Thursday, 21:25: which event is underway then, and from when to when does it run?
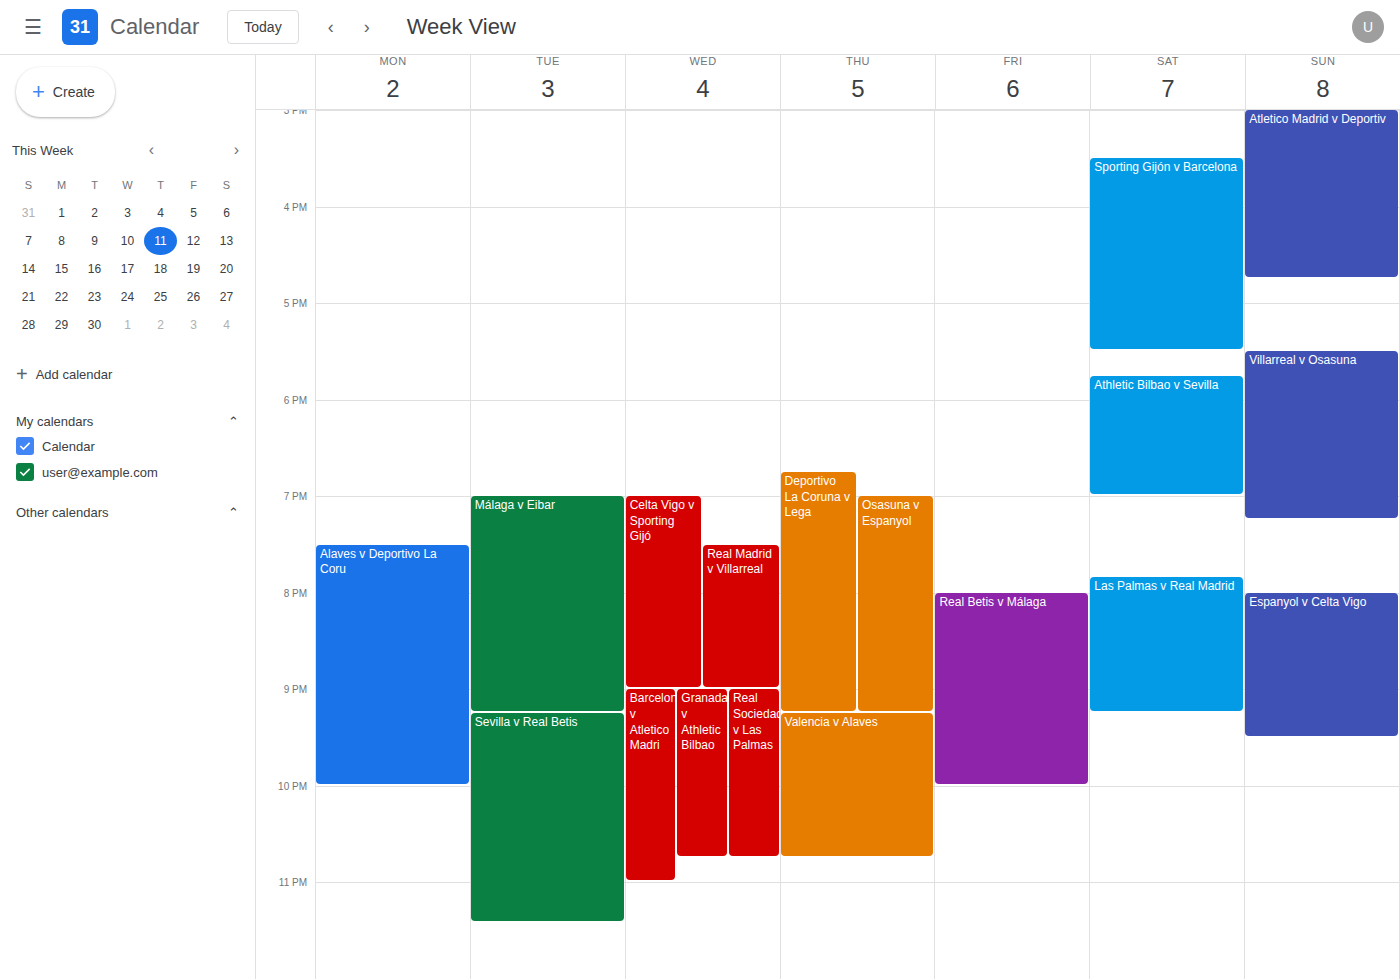
"Valencia v Alaves", 21:15 to 22:45